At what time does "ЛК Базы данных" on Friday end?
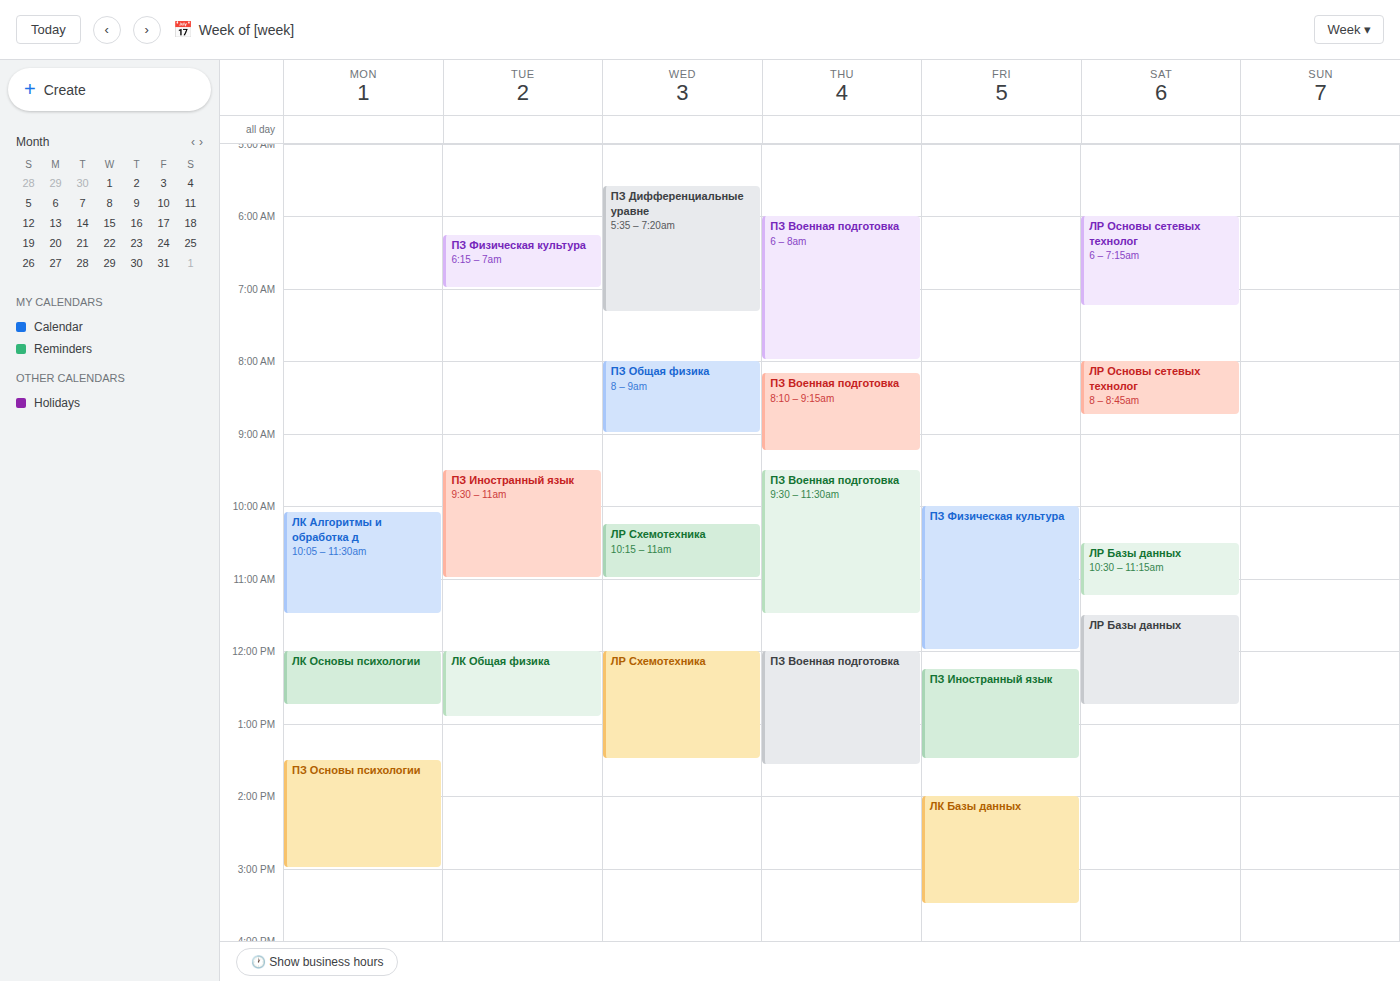
3:30 PM